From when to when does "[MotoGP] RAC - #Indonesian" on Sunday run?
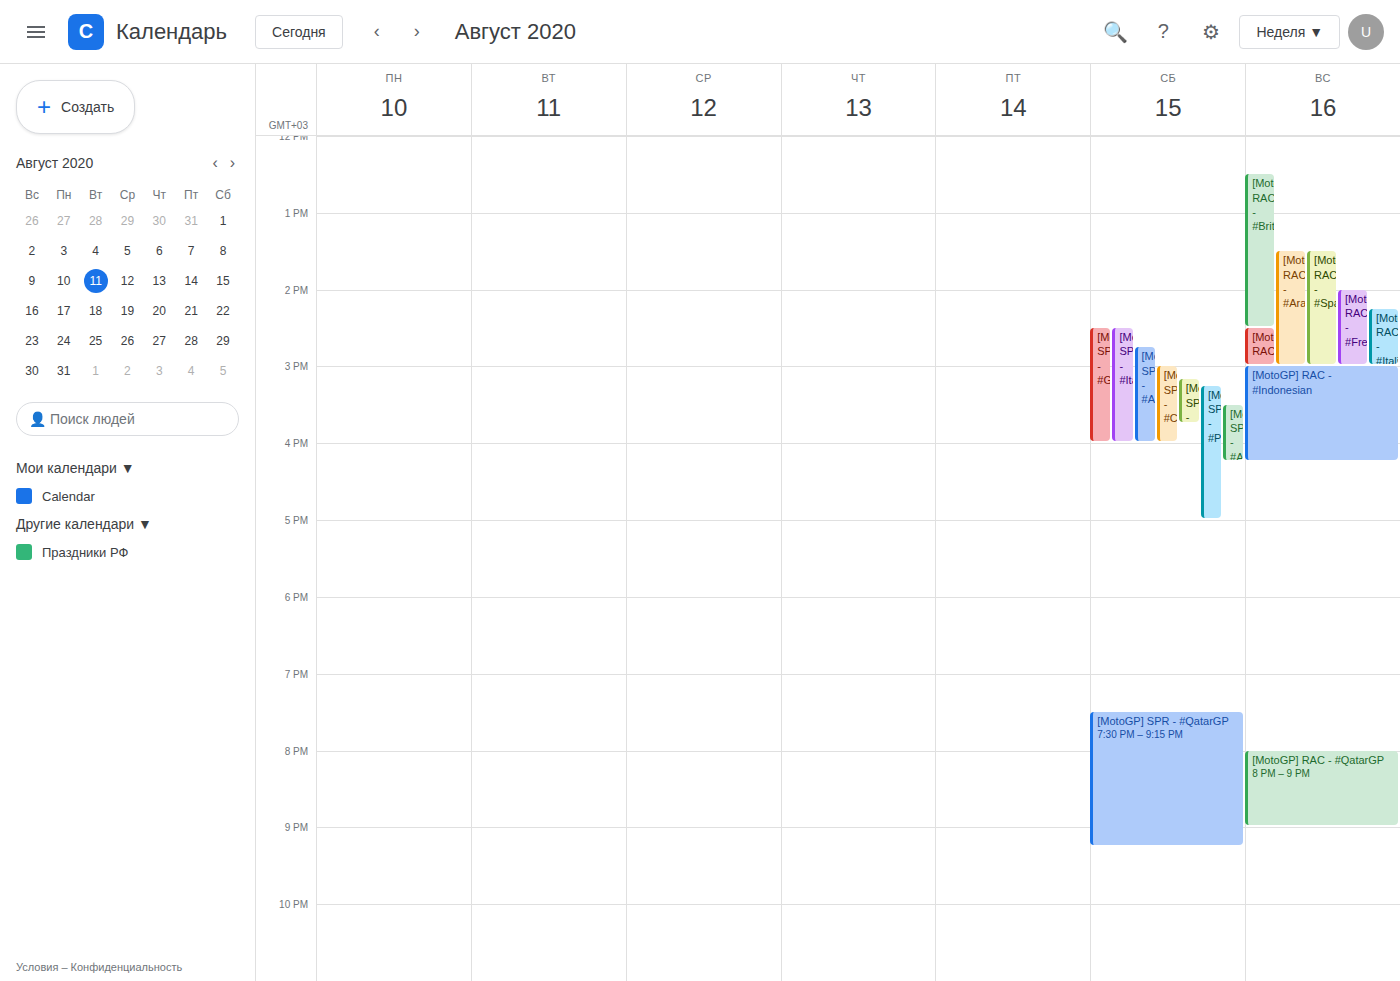
3:00 PM to 4:15 PM